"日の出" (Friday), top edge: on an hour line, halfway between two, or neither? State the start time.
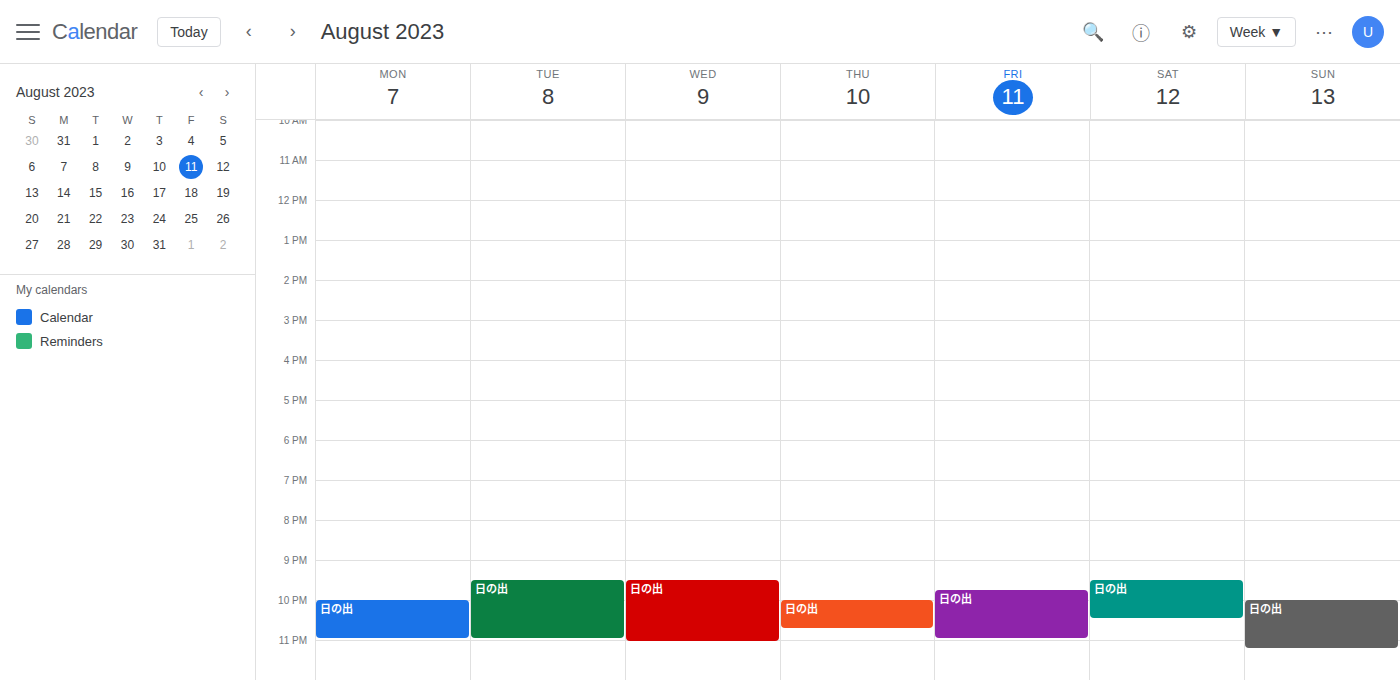
9:45 PM -- neither: three quarters of the way from the 9 PM line to the 10 PM line.